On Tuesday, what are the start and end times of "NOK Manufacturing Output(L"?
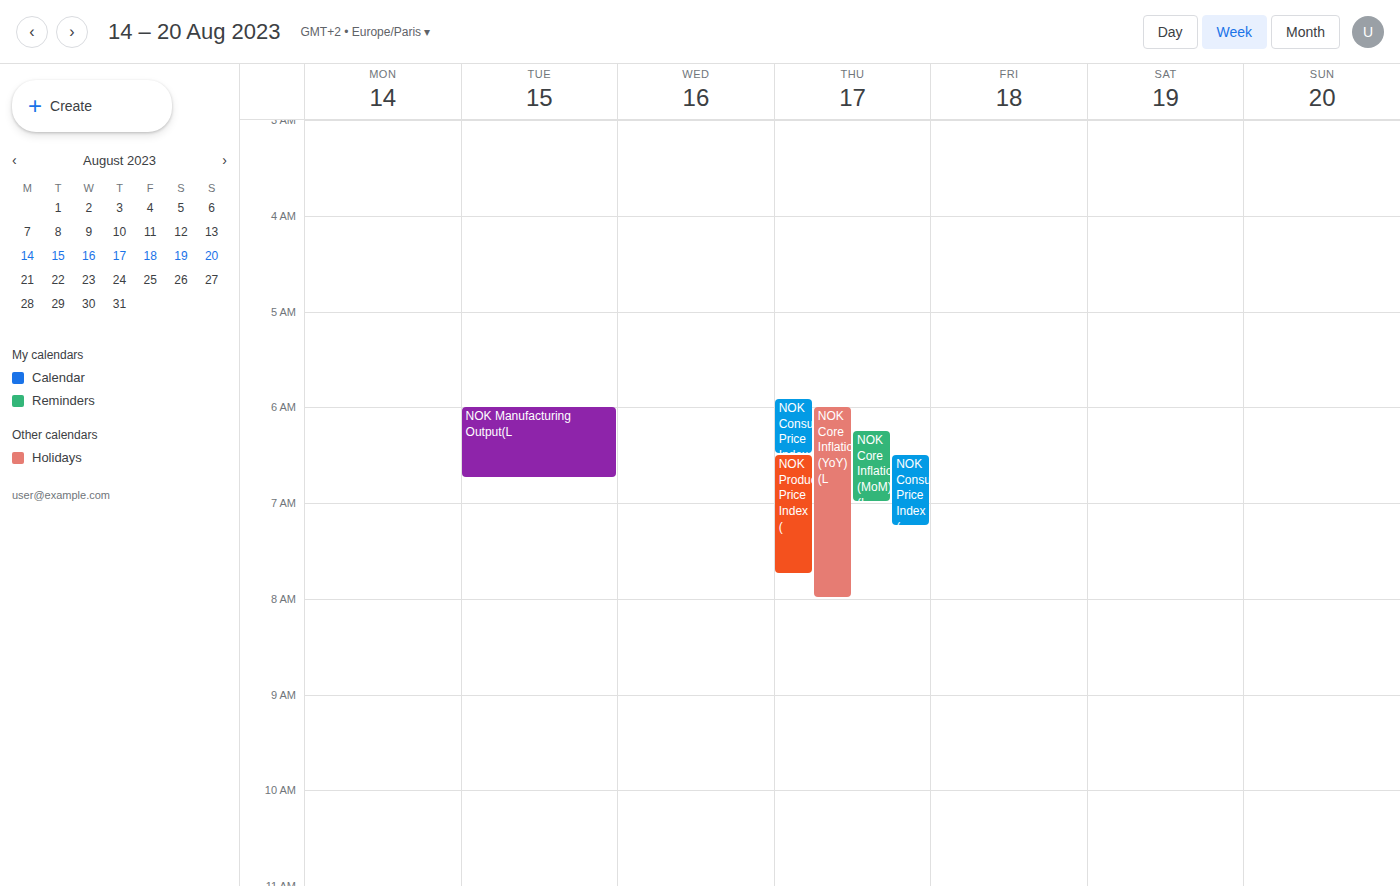
6:00 AM to 6:45 AM